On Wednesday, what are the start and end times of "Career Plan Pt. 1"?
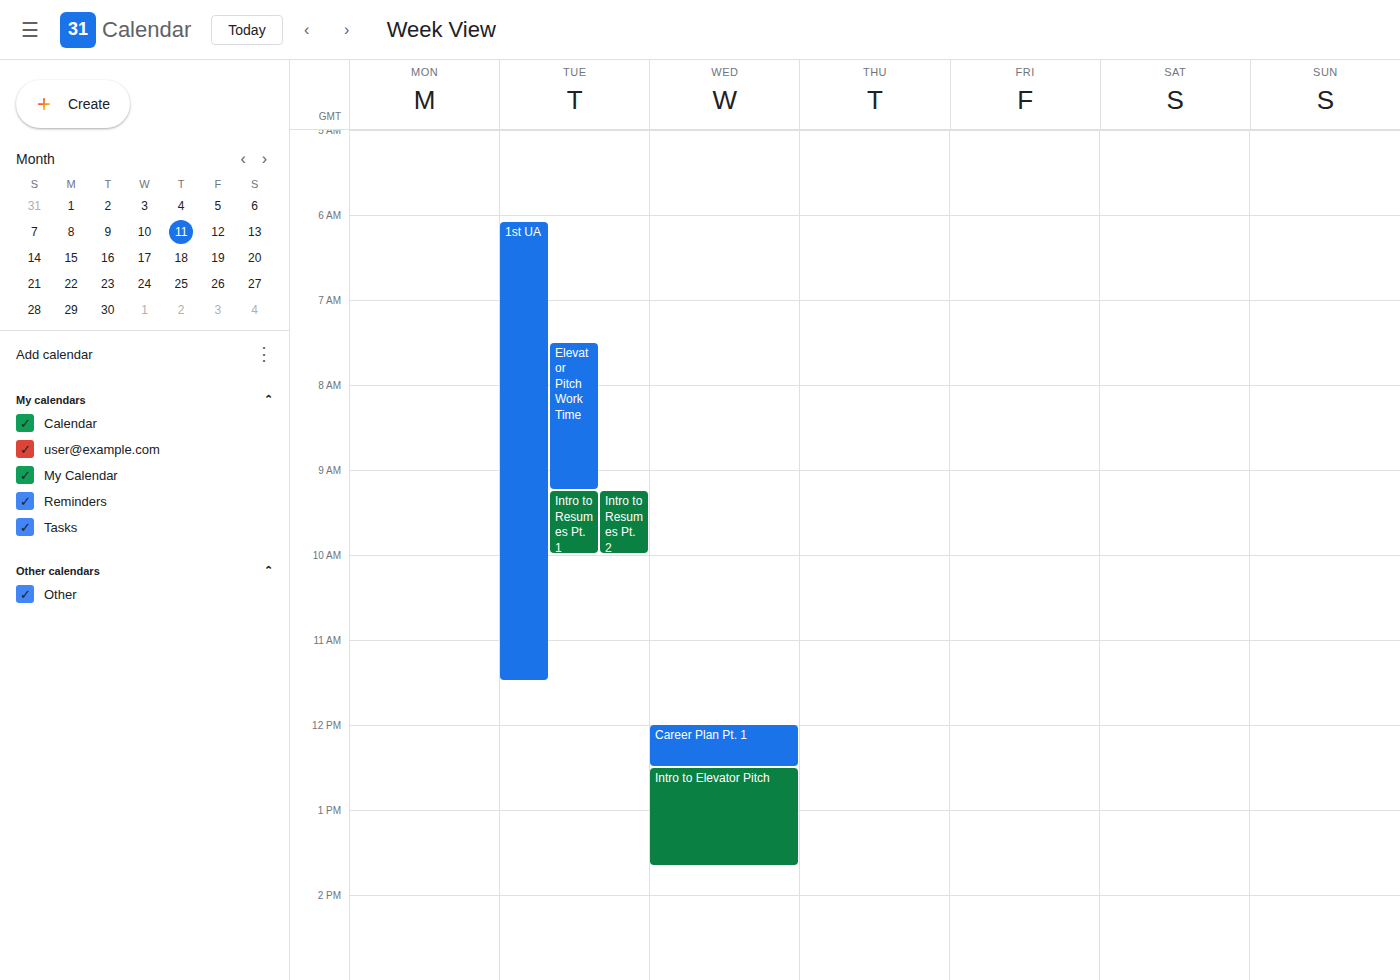
12:00 PM to 12:30 PM